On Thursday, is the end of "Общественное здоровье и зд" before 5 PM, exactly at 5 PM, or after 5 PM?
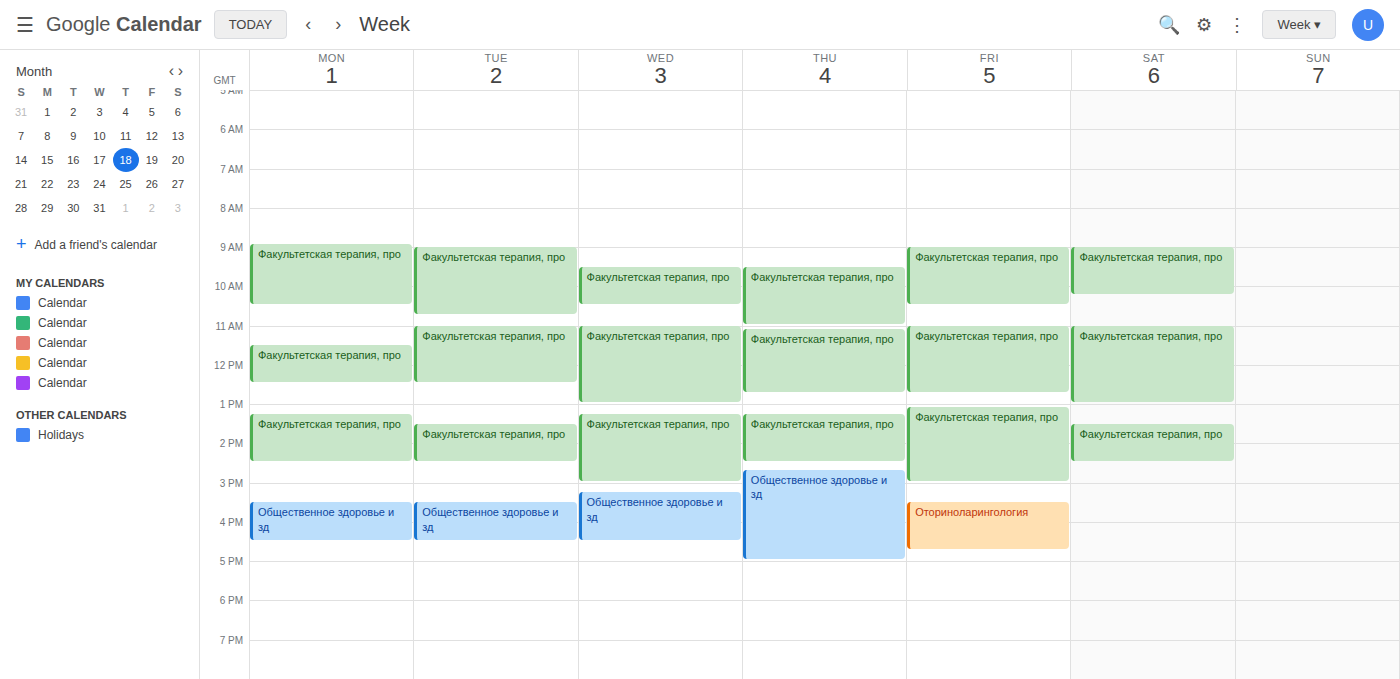
5:00 PM -- exactly at 5 PM, on the 5 PM line.